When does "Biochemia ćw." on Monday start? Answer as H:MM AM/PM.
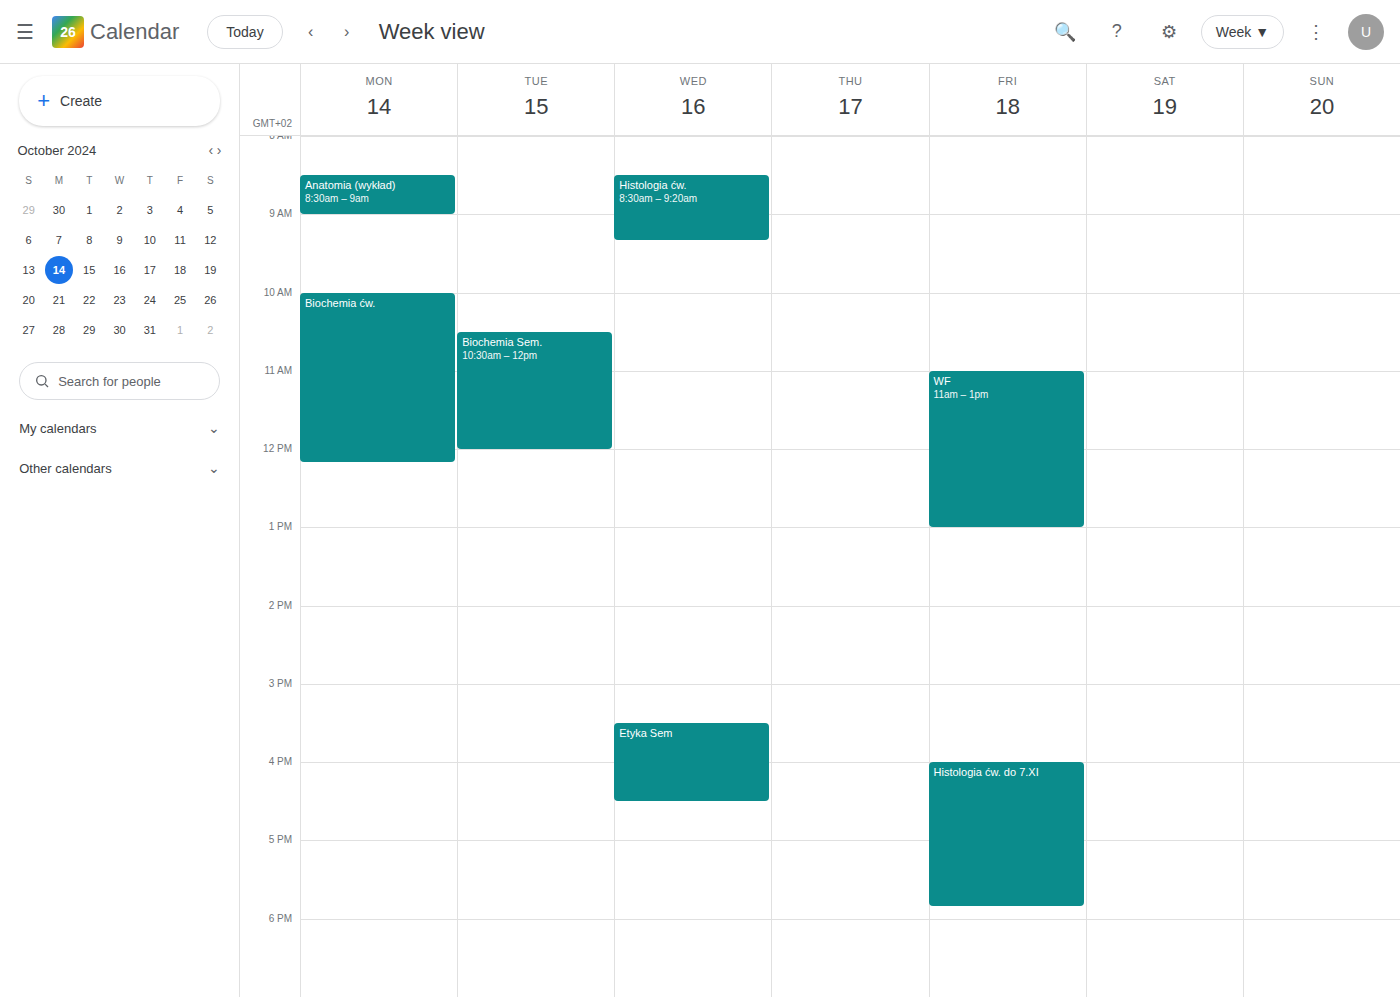
10:00 AM